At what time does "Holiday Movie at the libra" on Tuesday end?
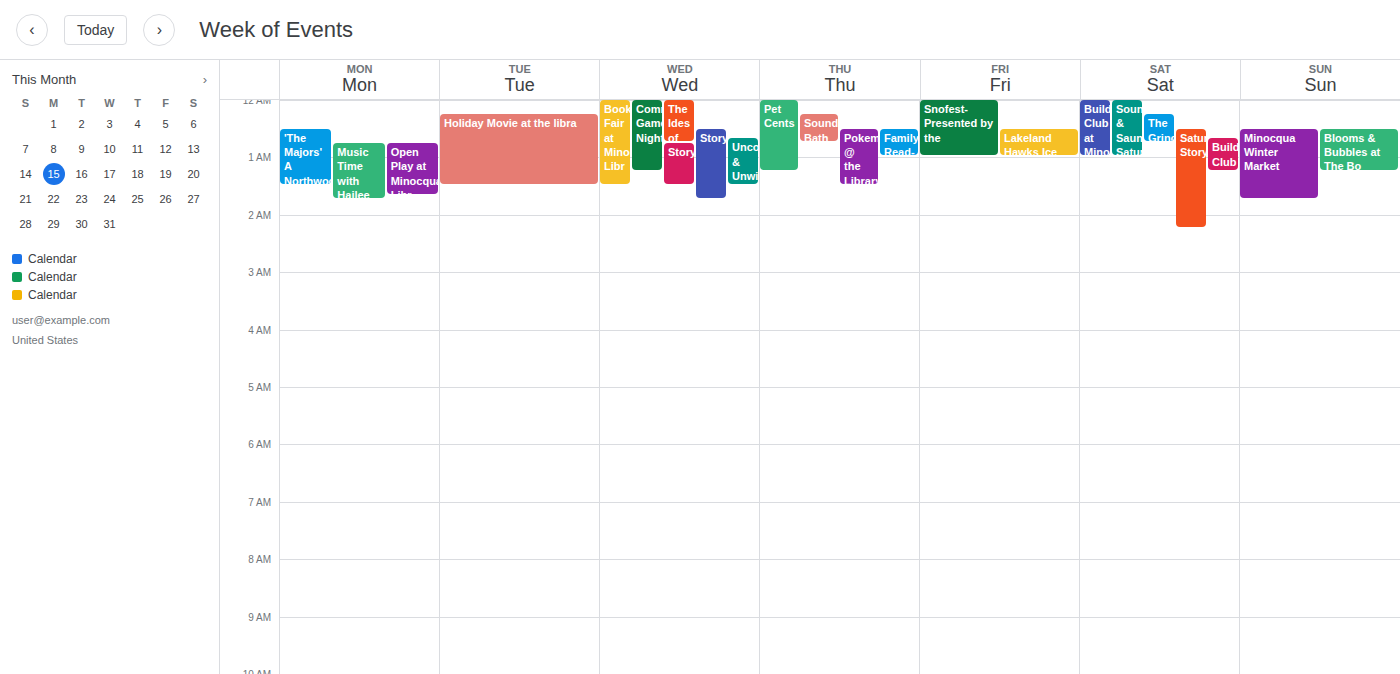
01:30